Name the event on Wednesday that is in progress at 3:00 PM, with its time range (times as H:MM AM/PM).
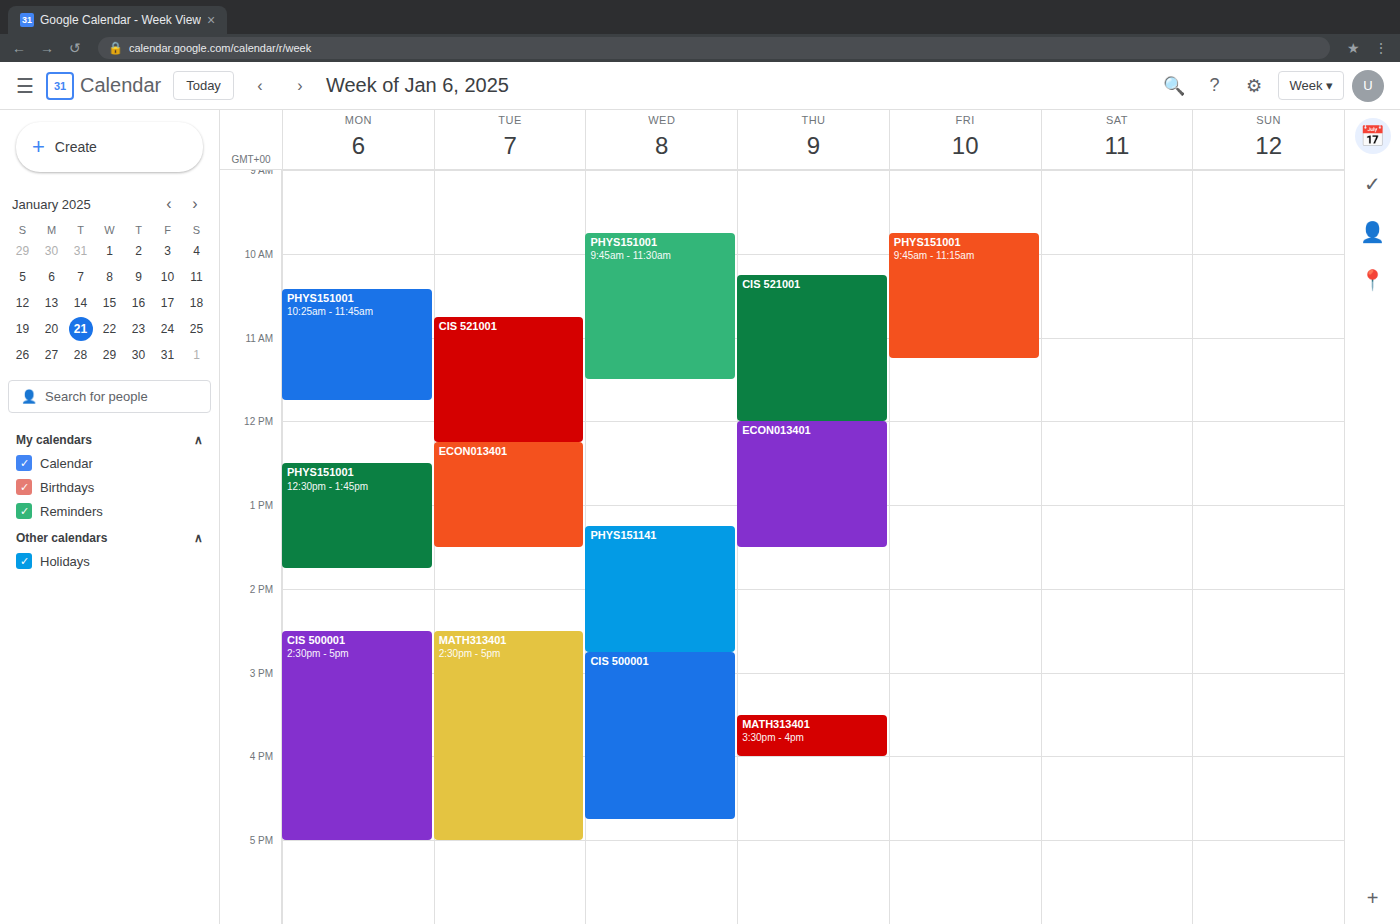
"CIS 500001", 2:45 PM to 4:45 PM